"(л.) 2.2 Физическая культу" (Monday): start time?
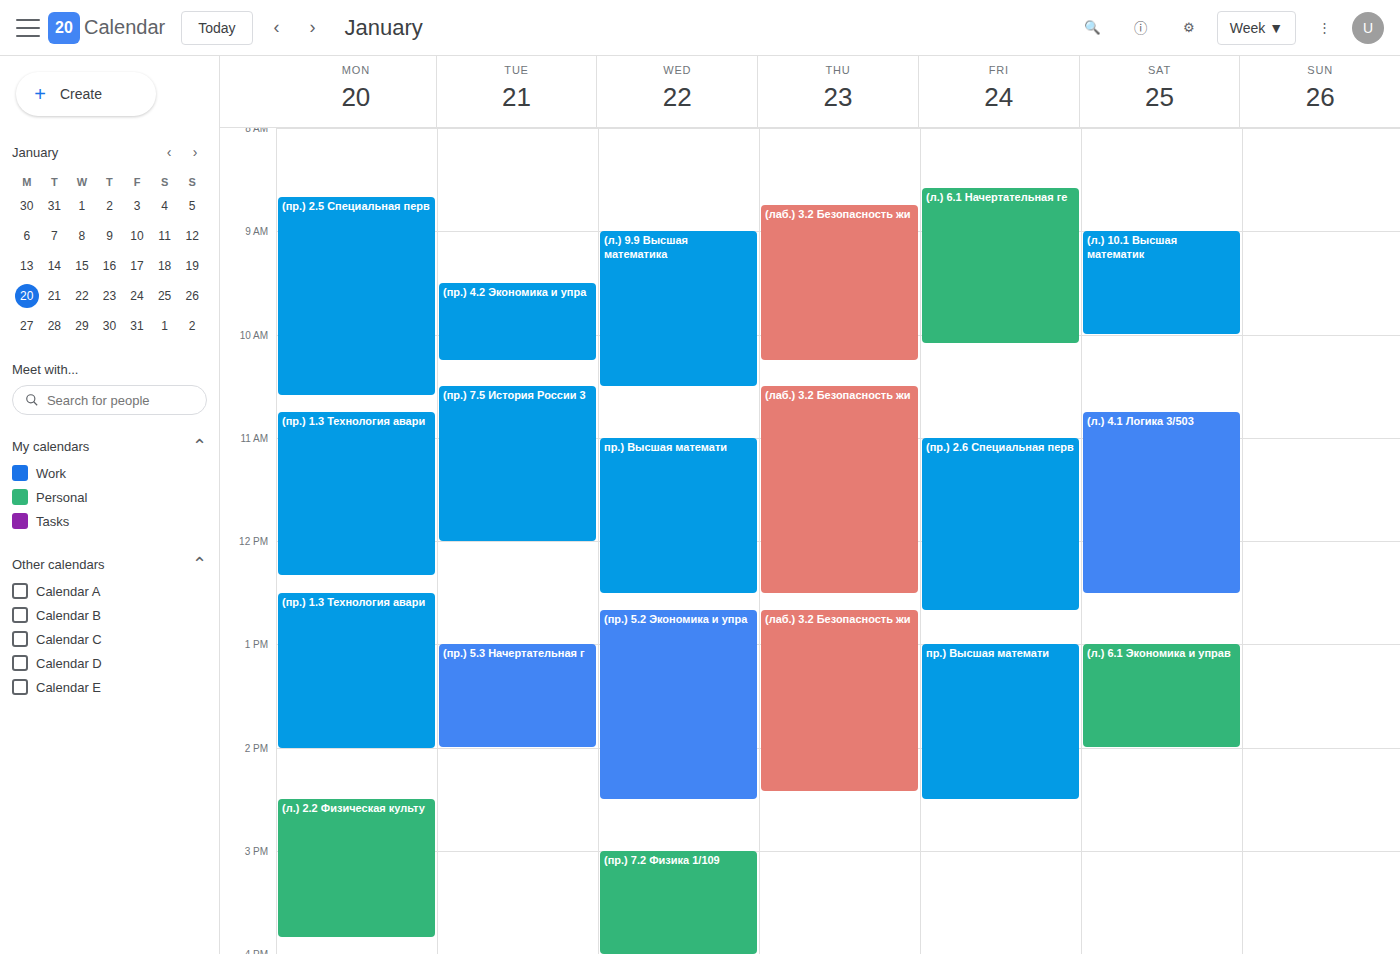
2:30 PM